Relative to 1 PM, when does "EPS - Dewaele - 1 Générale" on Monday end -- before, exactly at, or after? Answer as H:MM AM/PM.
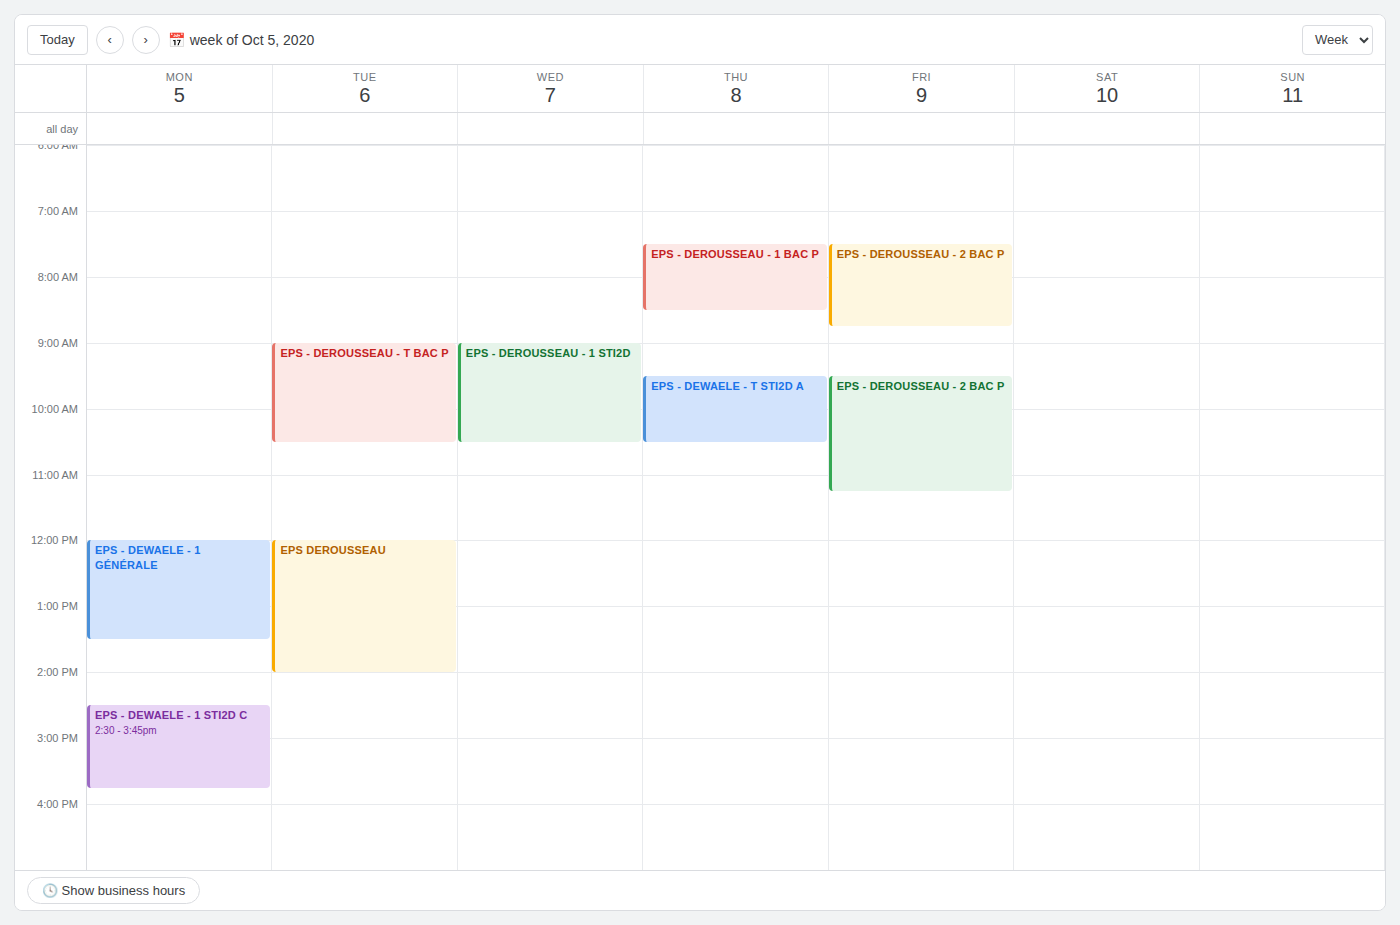
1:30 PM -- after 1 PM, 30 minutes below the 1 PM line.